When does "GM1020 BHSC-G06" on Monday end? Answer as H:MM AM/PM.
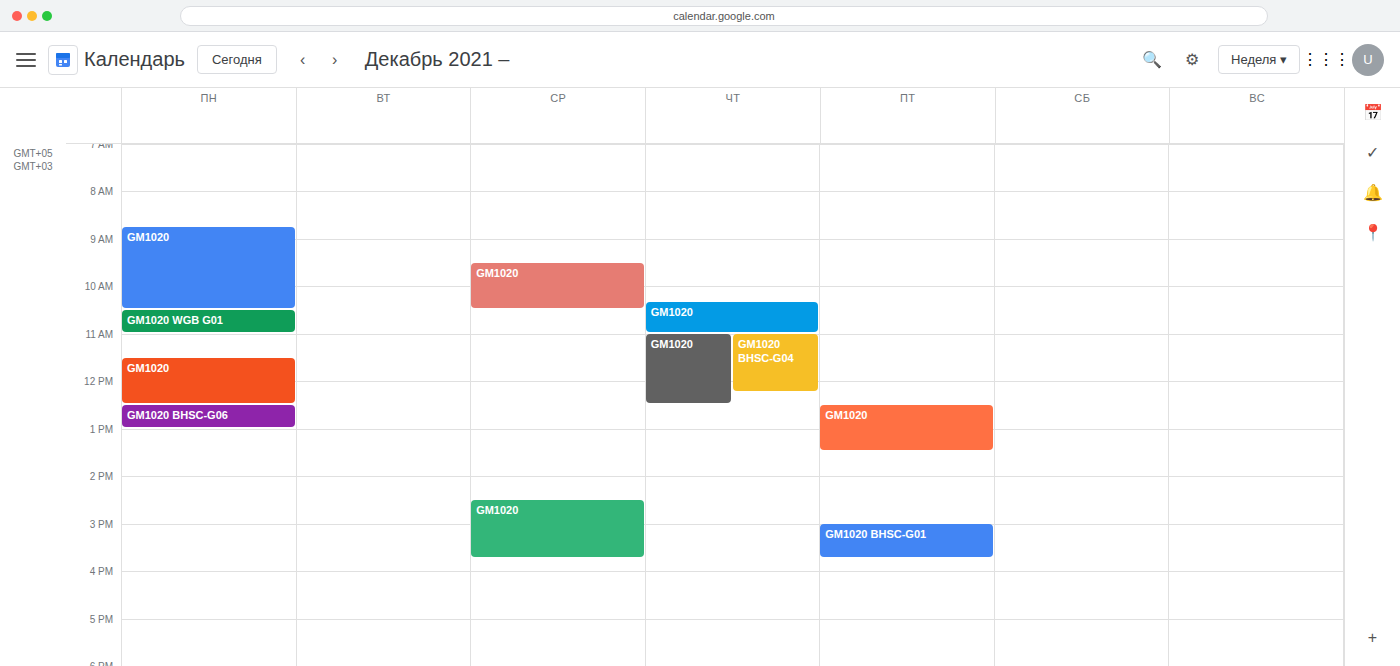
1:00 PM